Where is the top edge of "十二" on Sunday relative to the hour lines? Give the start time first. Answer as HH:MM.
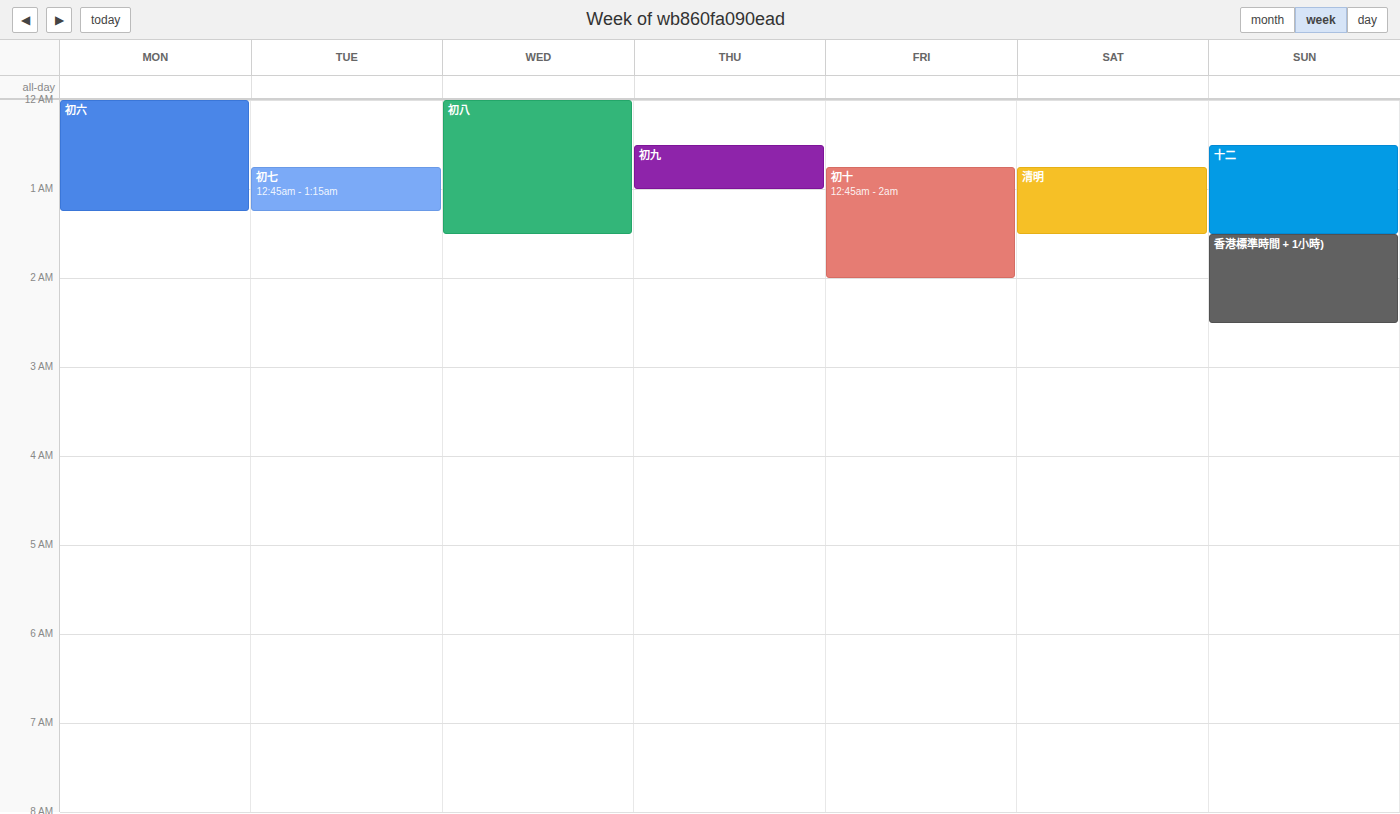
00:30 -- halfway between the 00:00 and 01:00 lines.